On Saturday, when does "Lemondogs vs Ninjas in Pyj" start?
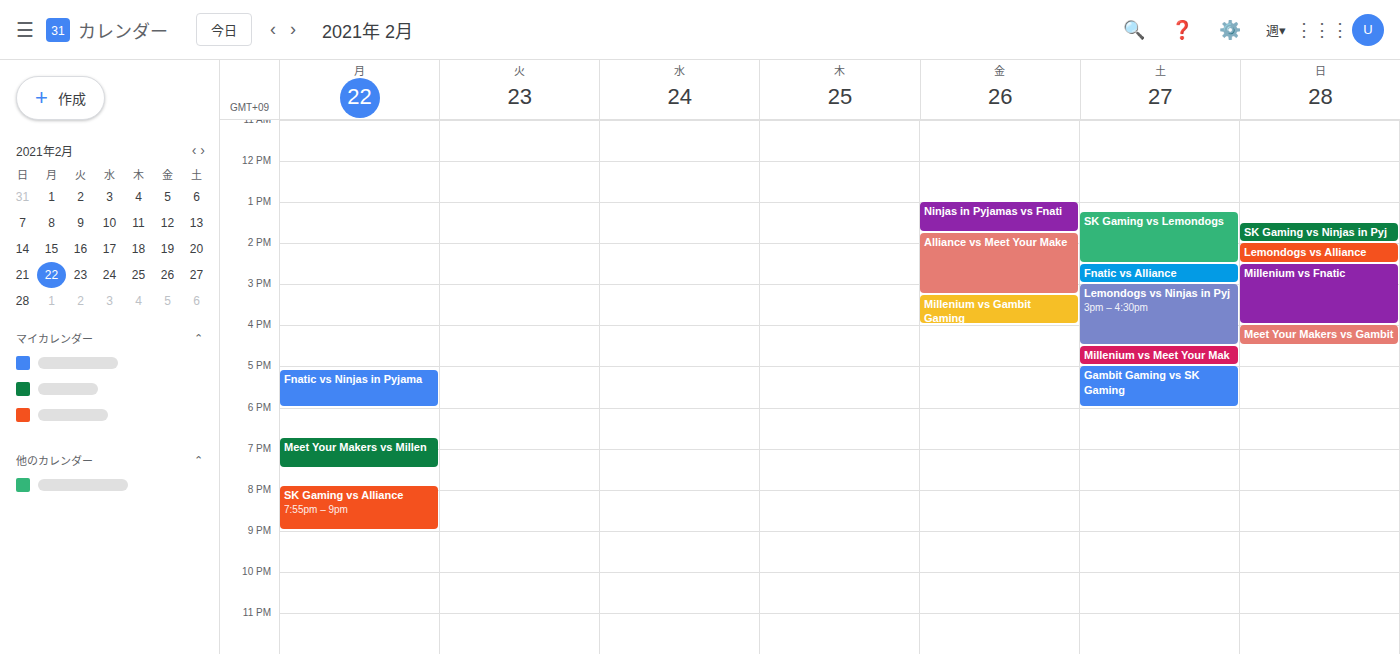
3:00 PM